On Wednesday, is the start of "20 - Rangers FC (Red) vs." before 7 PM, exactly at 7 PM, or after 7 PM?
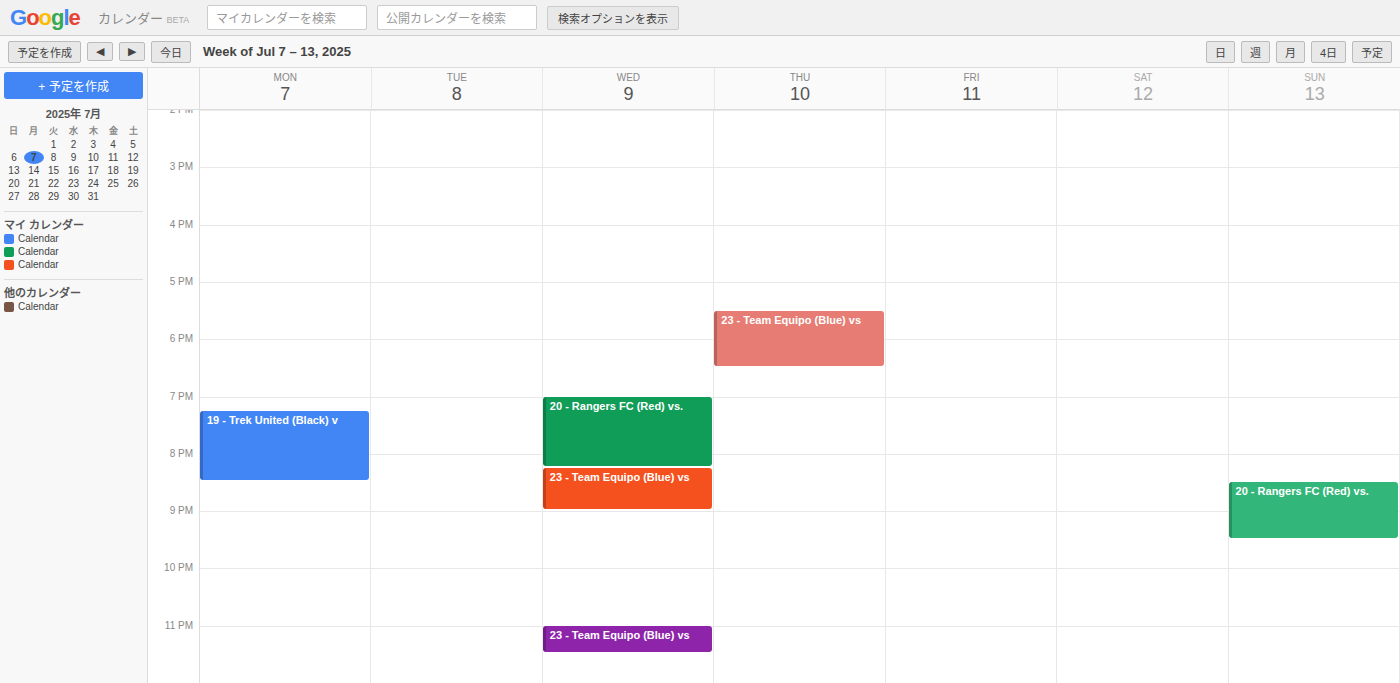
7:00 PM -- exactly at 7 PM, on the 7 PM line.